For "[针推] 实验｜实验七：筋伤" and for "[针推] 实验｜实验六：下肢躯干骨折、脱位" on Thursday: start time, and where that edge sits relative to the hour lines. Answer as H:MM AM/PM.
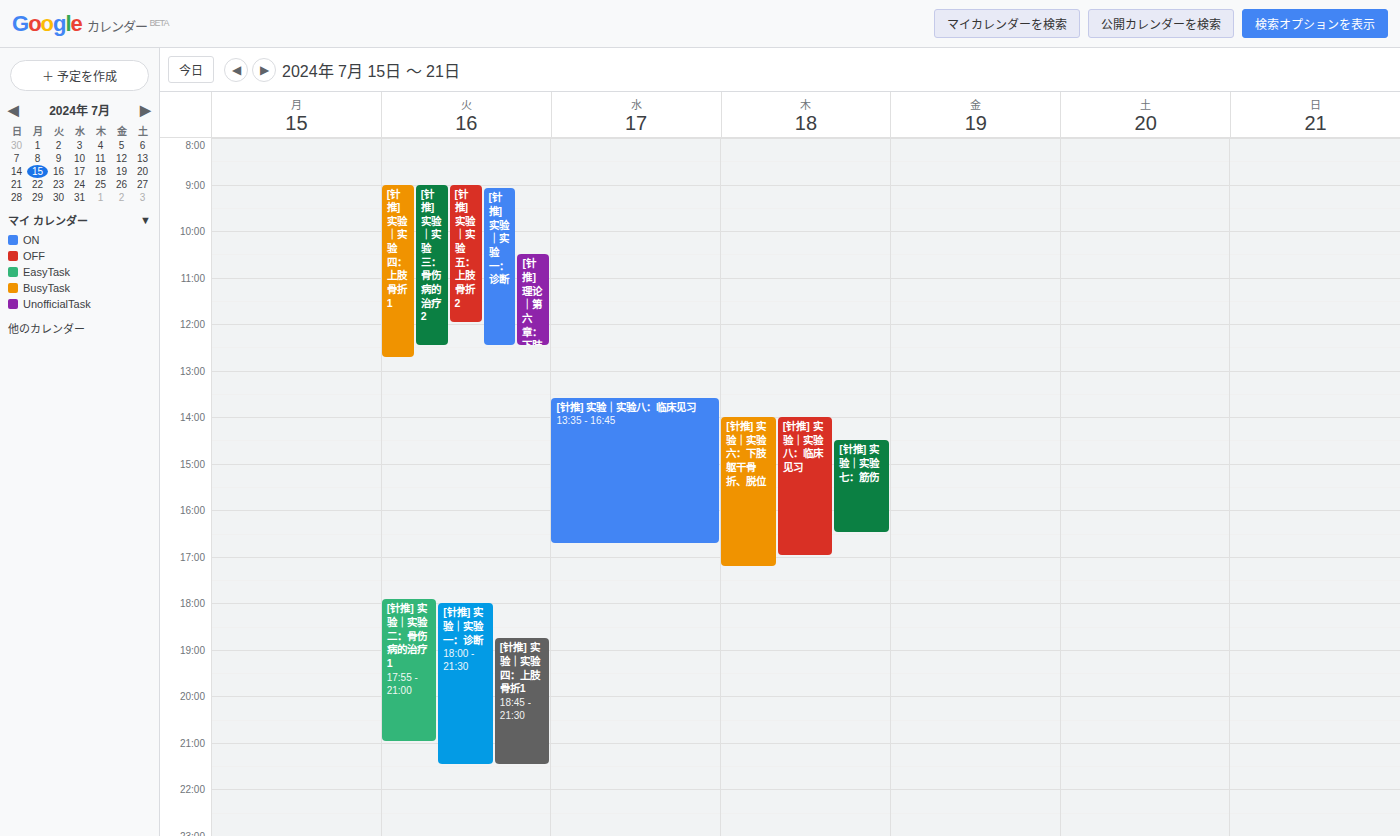
"[针推] 实验｜实验七：筋伤": 2:30 PM, halfway between the 2 PM and 3 PM lines. "[针推] 实验｜实验六：下肢躯干骨折、脱位": 2:00 PM, exactly on the 2 PM line.